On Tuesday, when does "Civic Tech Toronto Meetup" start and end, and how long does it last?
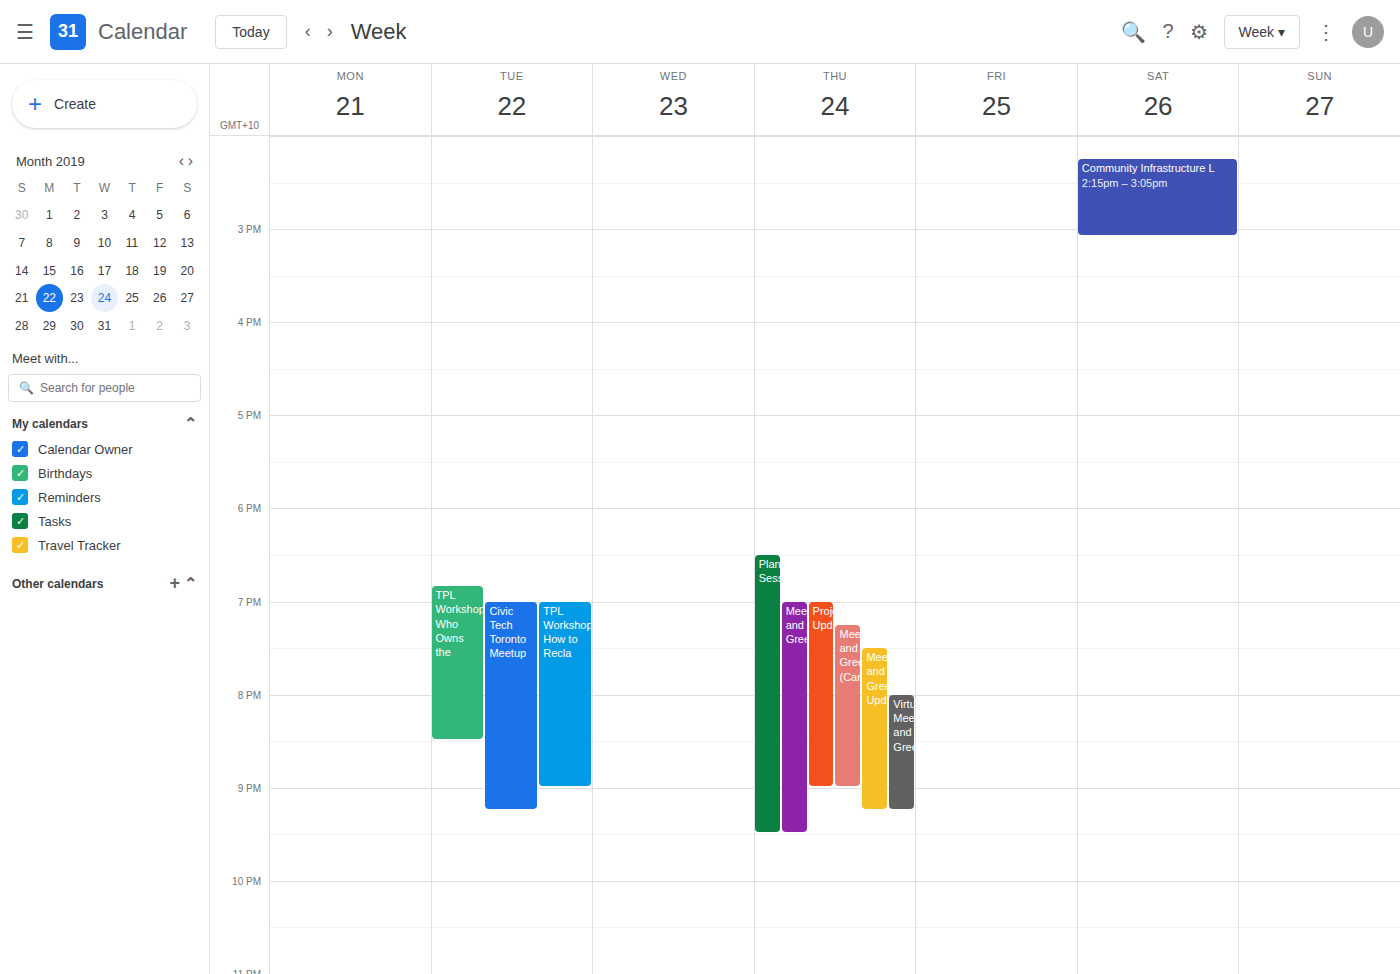
7:00 PM to 9:15 PM, 2 hours 15 minutes